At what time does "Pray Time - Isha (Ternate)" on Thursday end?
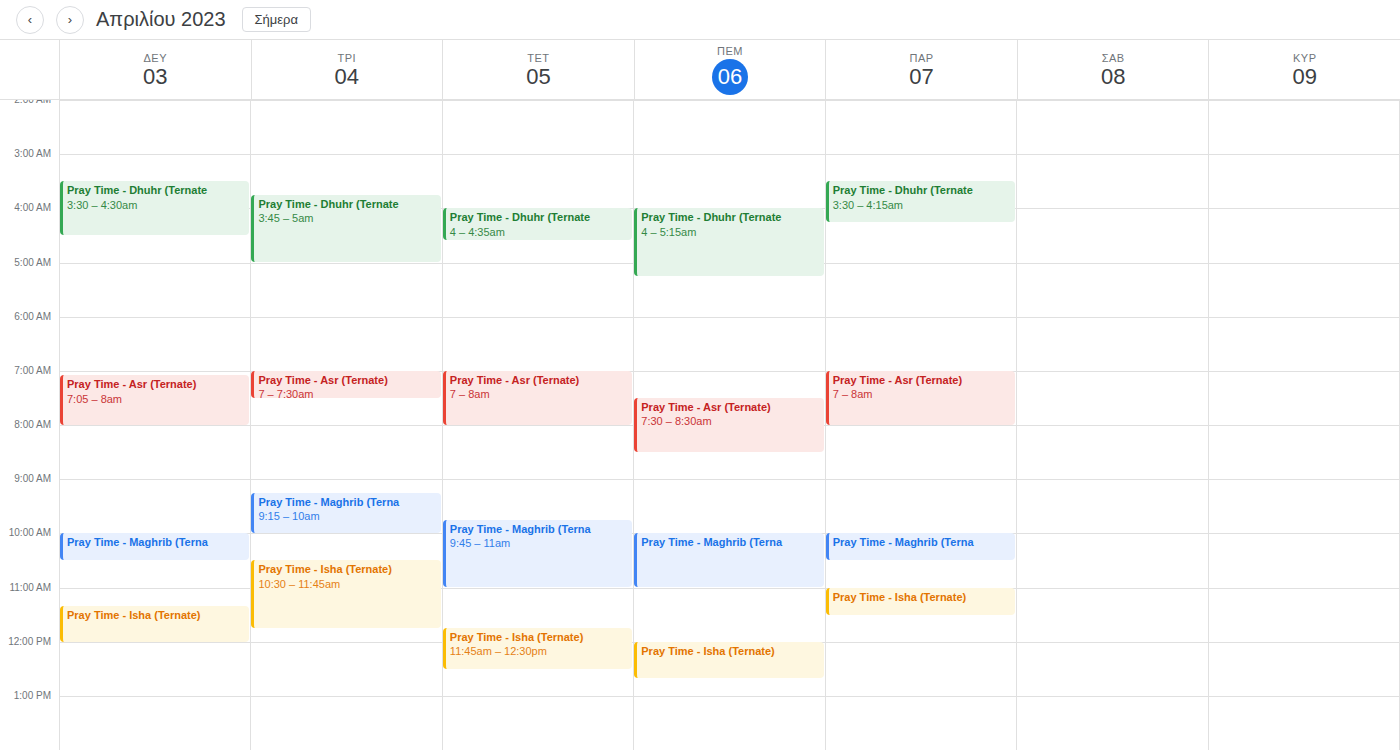
12:40 PM